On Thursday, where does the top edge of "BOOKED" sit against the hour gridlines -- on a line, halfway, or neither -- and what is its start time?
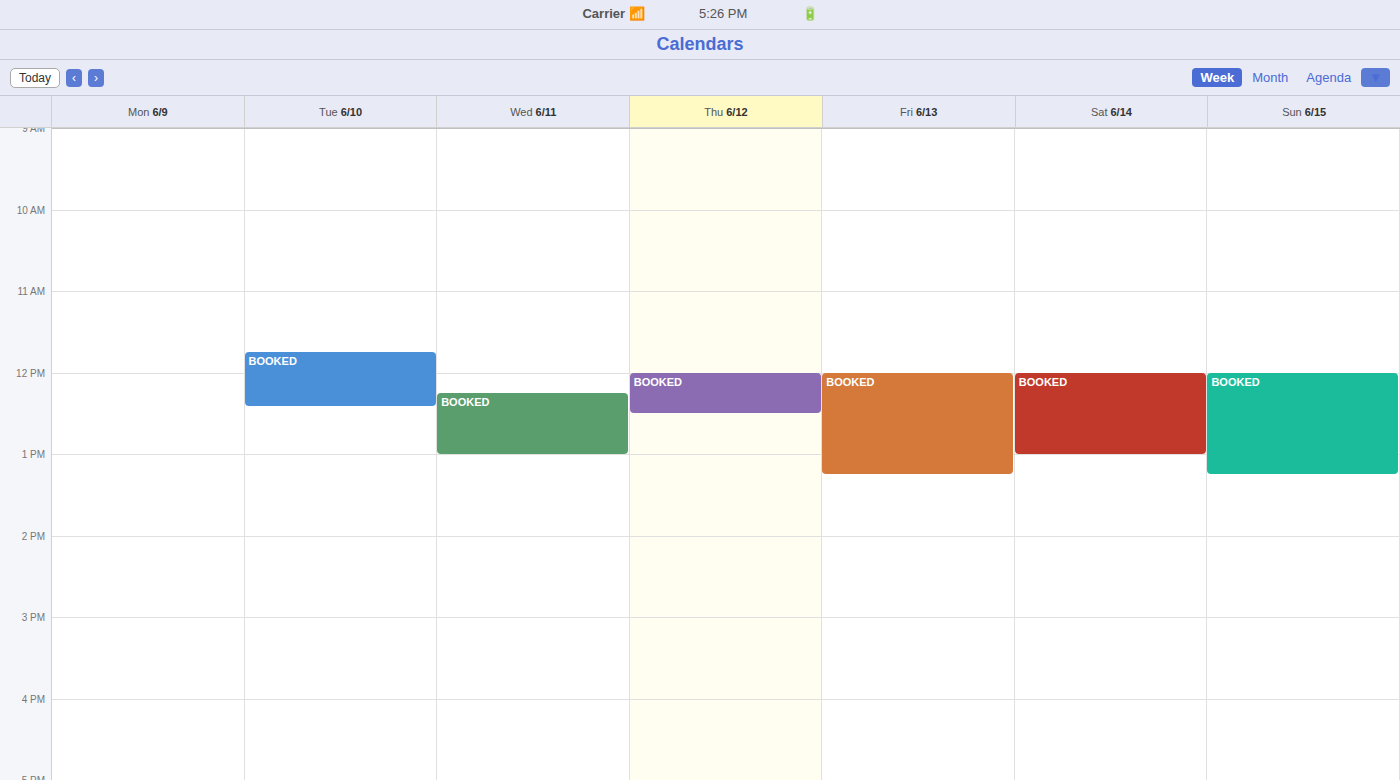
12:00 -- exactly on the 12:00 line.